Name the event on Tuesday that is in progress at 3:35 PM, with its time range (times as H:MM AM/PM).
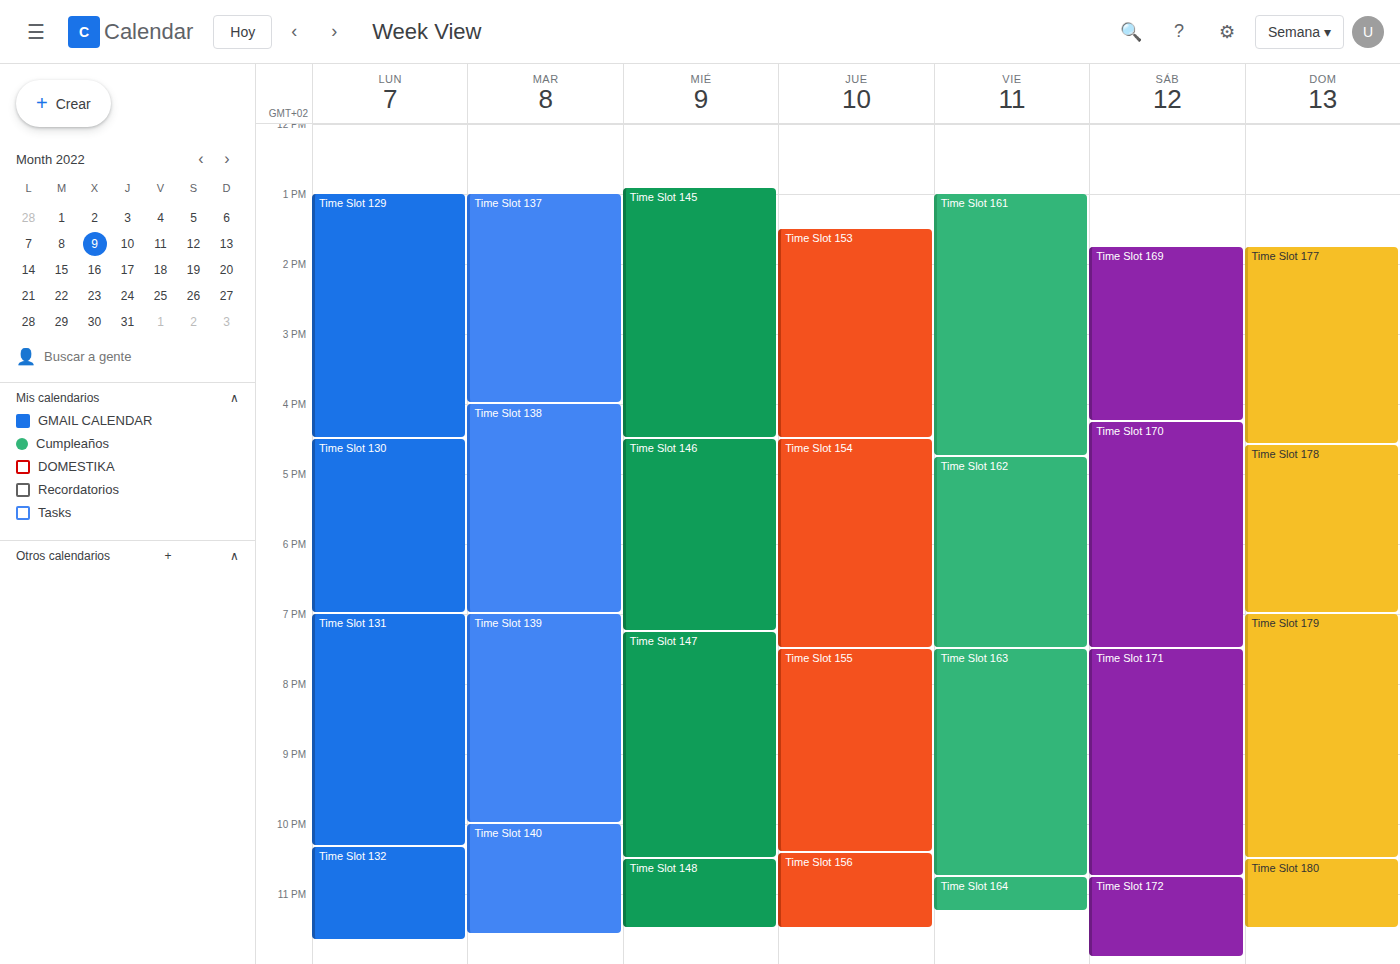
"Time Slot 137", 1:00 PM to 4:00 PM